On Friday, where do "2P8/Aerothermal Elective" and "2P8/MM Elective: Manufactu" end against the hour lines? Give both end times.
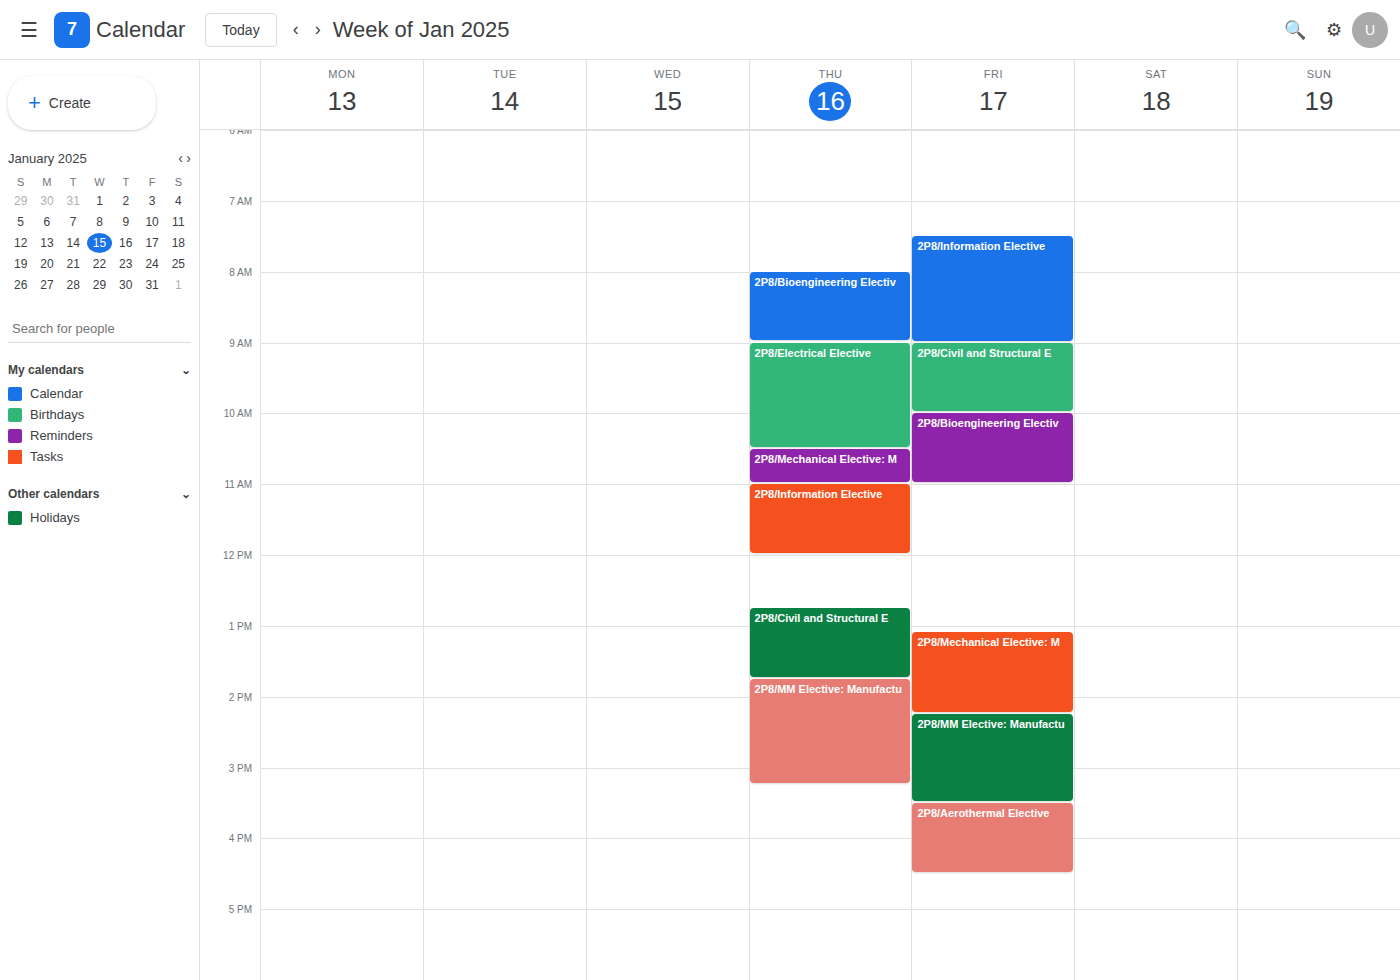
"2P8/Aerothermal Elective": 16:30, halfway between the 16:00 and 17:00 lines. "2P8/MM Elective: Manufactu": 15:30, halfway between the 15:00 and 16:00 lines.